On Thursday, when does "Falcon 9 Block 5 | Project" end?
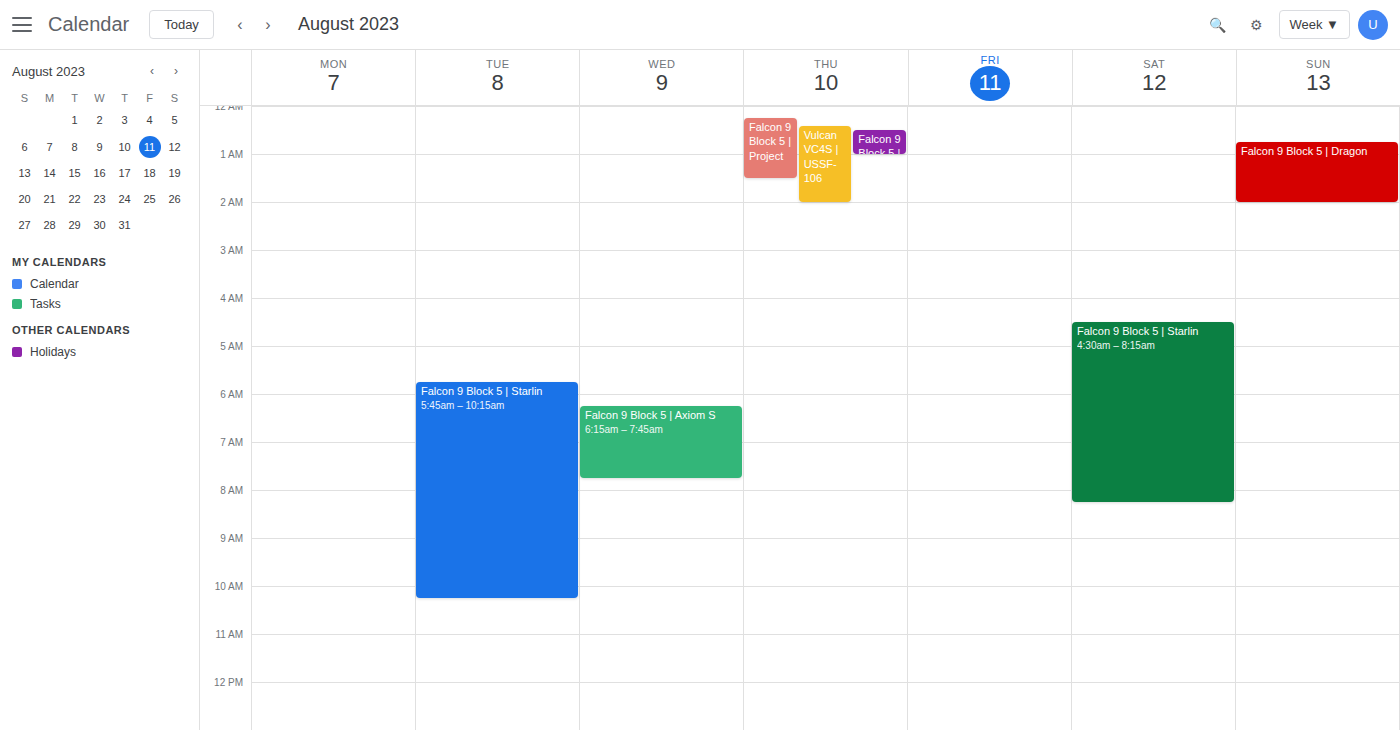
1:30 AM